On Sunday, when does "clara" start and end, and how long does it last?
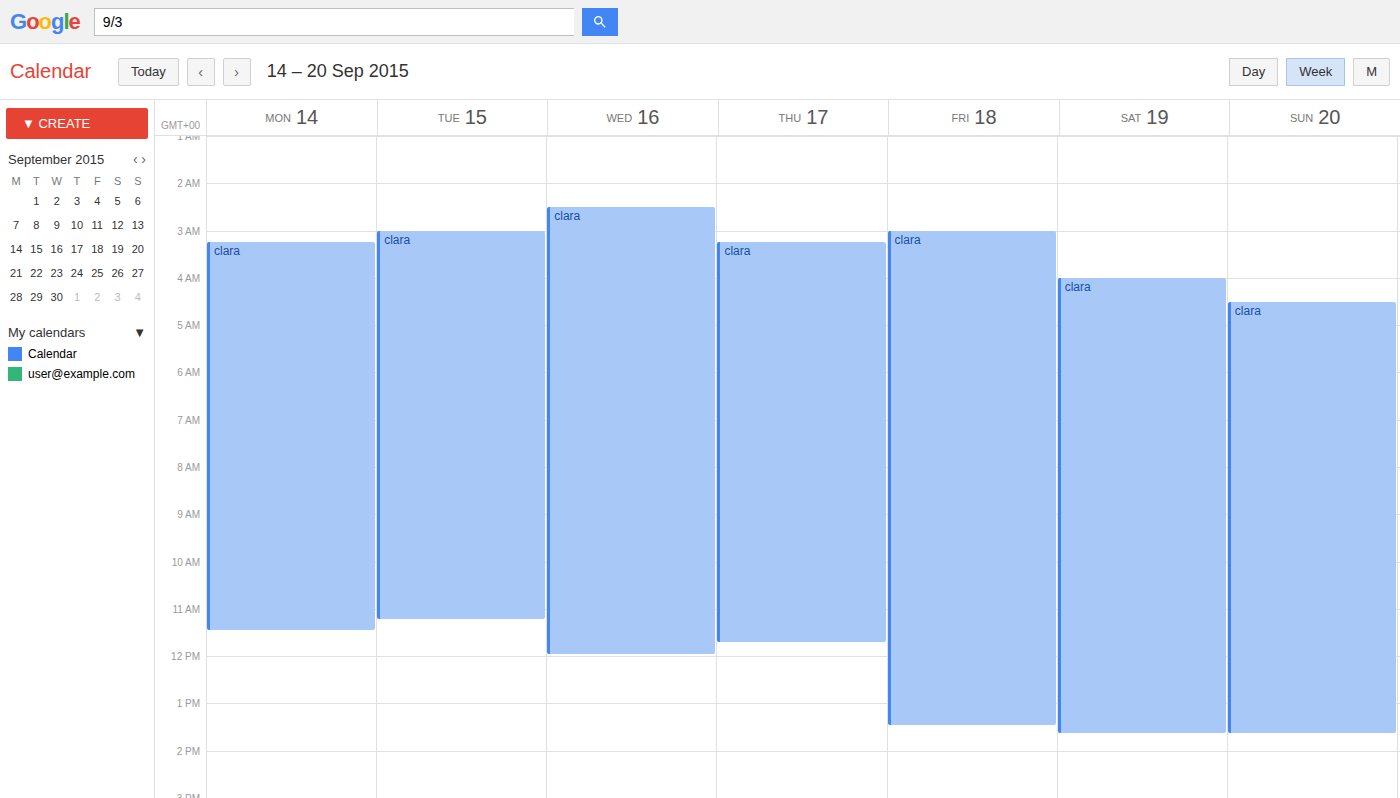
4:30 AM to 1:40 PM, 9 hours 10 minutes